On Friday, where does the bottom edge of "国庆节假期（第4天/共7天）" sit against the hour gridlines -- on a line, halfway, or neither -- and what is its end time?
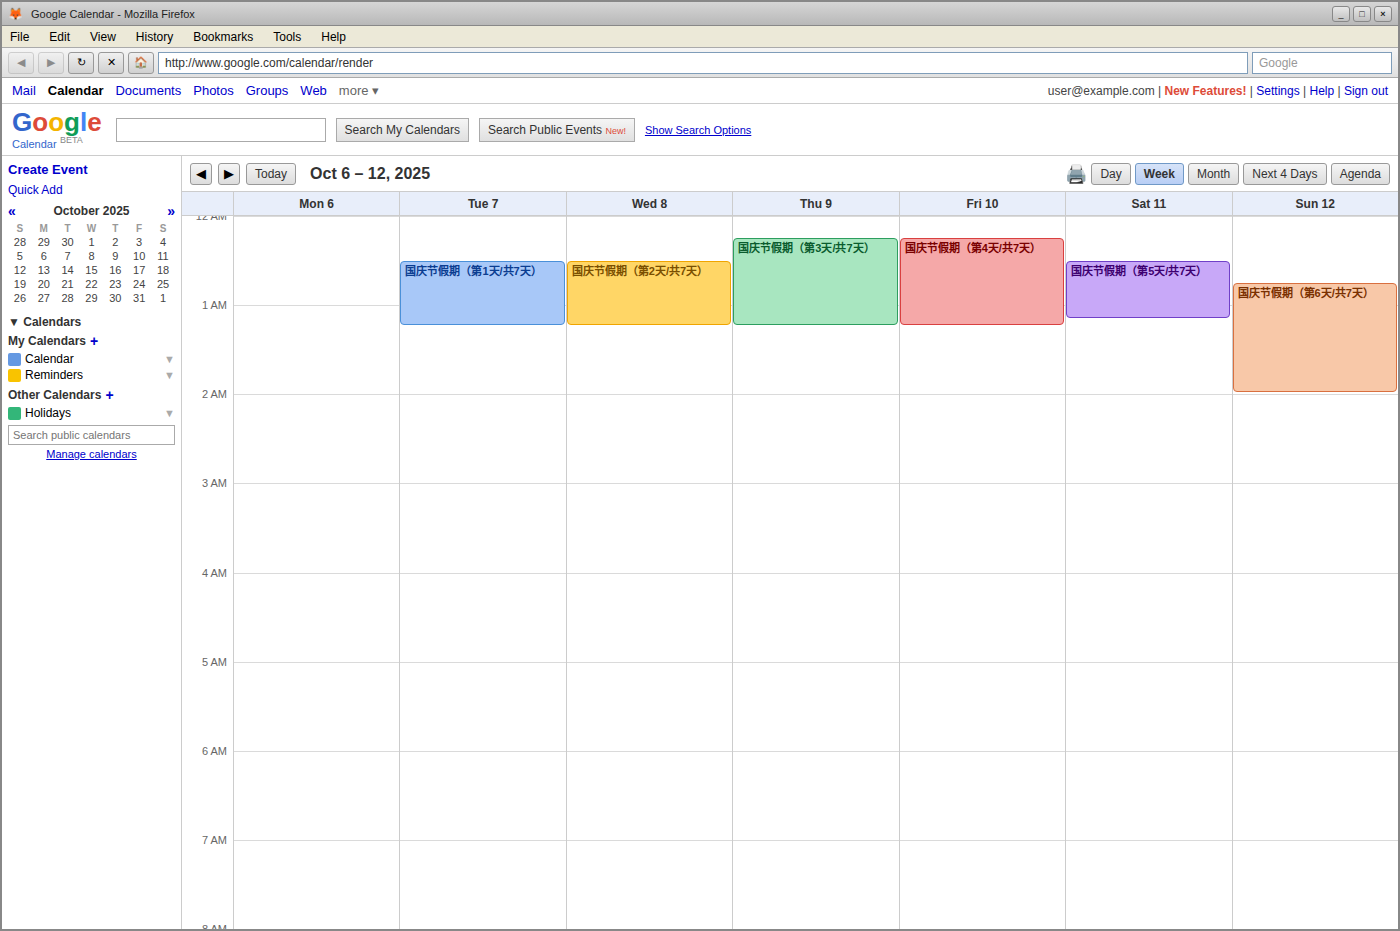
01:15 -- neither: a quarter of the way from the 01:00 line to the 02:00 line.